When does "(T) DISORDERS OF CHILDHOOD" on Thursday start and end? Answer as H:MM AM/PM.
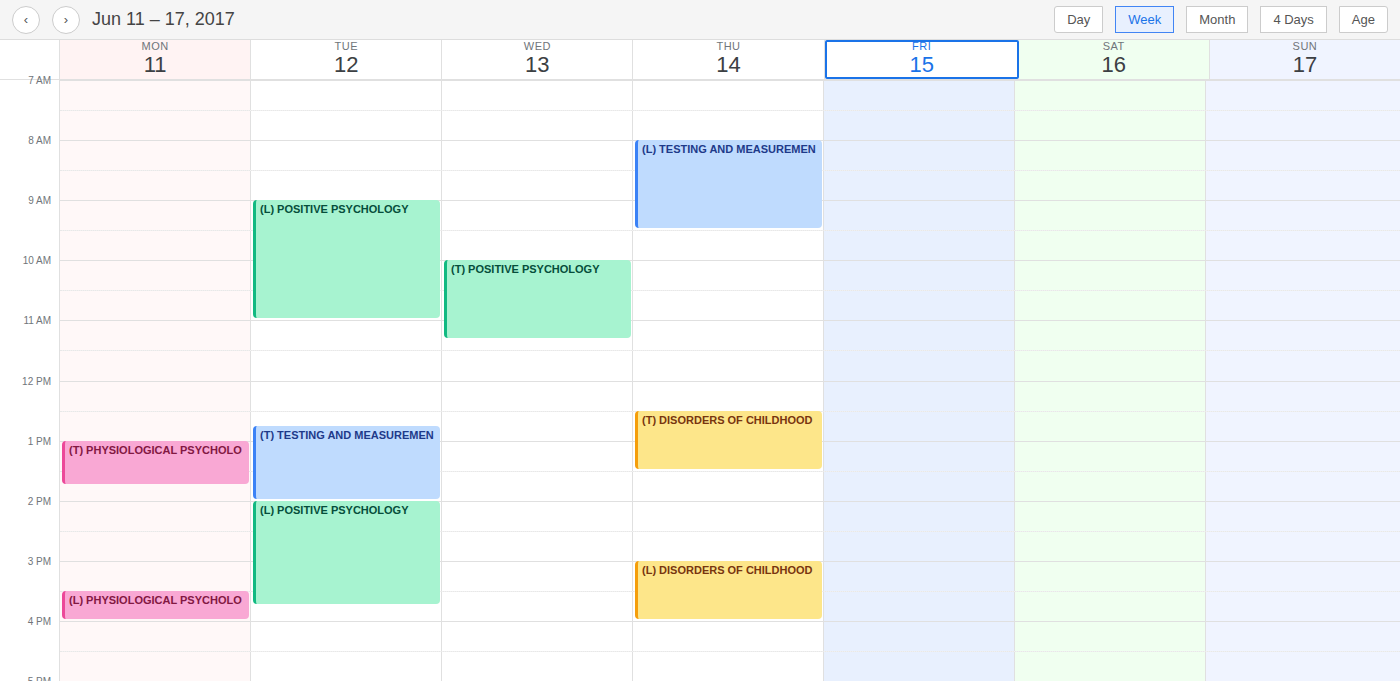
12:30 PM to 1:30 PM